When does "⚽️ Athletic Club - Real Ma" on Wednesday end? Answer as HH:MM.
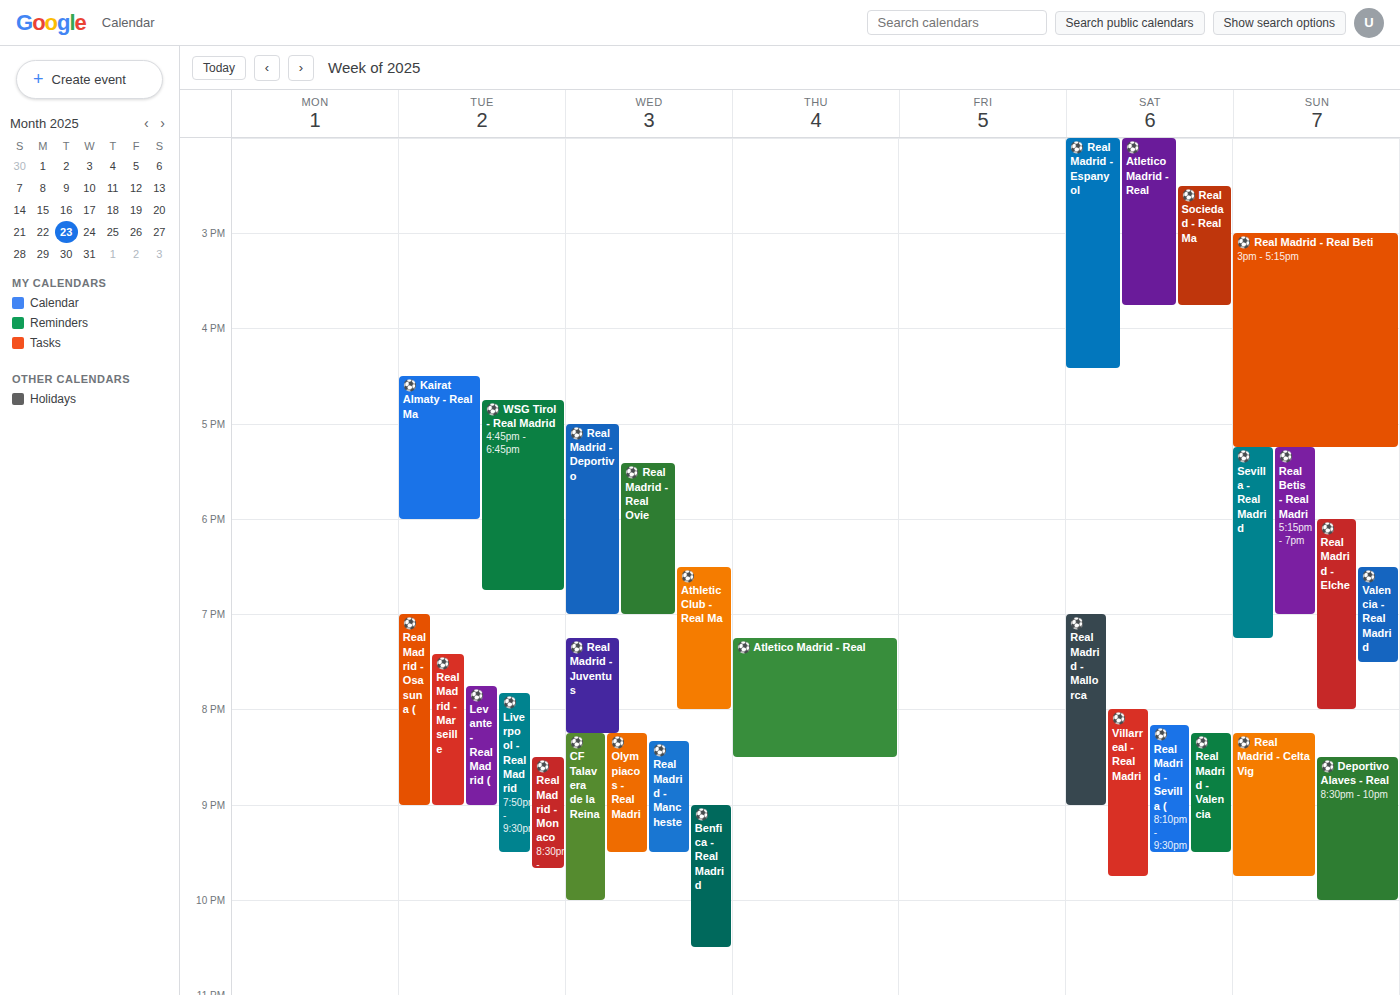
20:00